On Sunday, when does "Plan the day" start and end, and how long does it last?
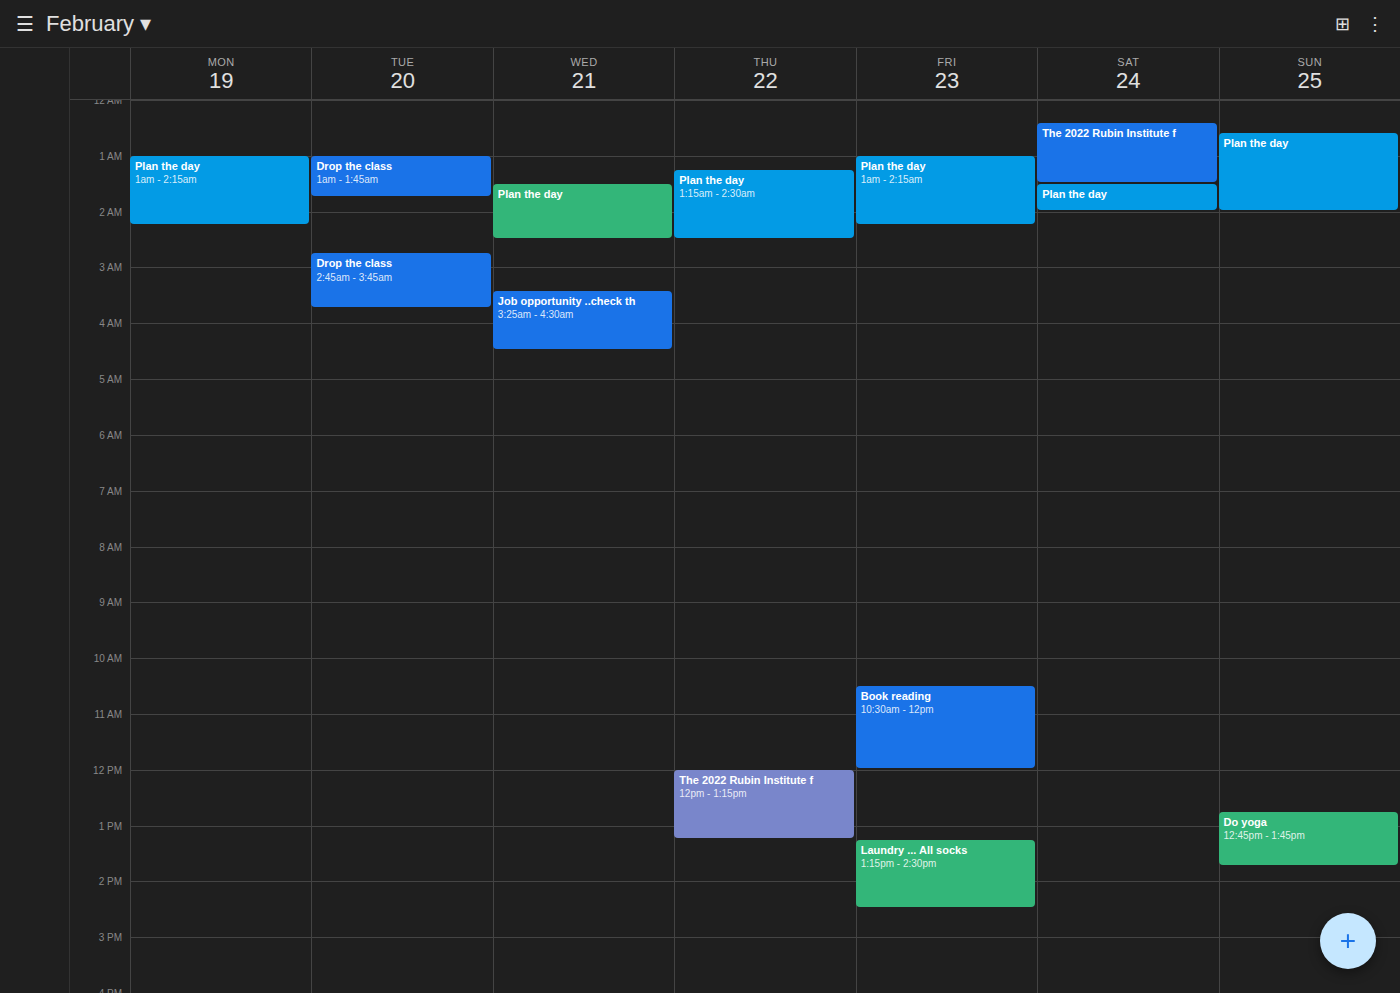
12:35 AM to 2:00 AM, 1 hour 25 minutes